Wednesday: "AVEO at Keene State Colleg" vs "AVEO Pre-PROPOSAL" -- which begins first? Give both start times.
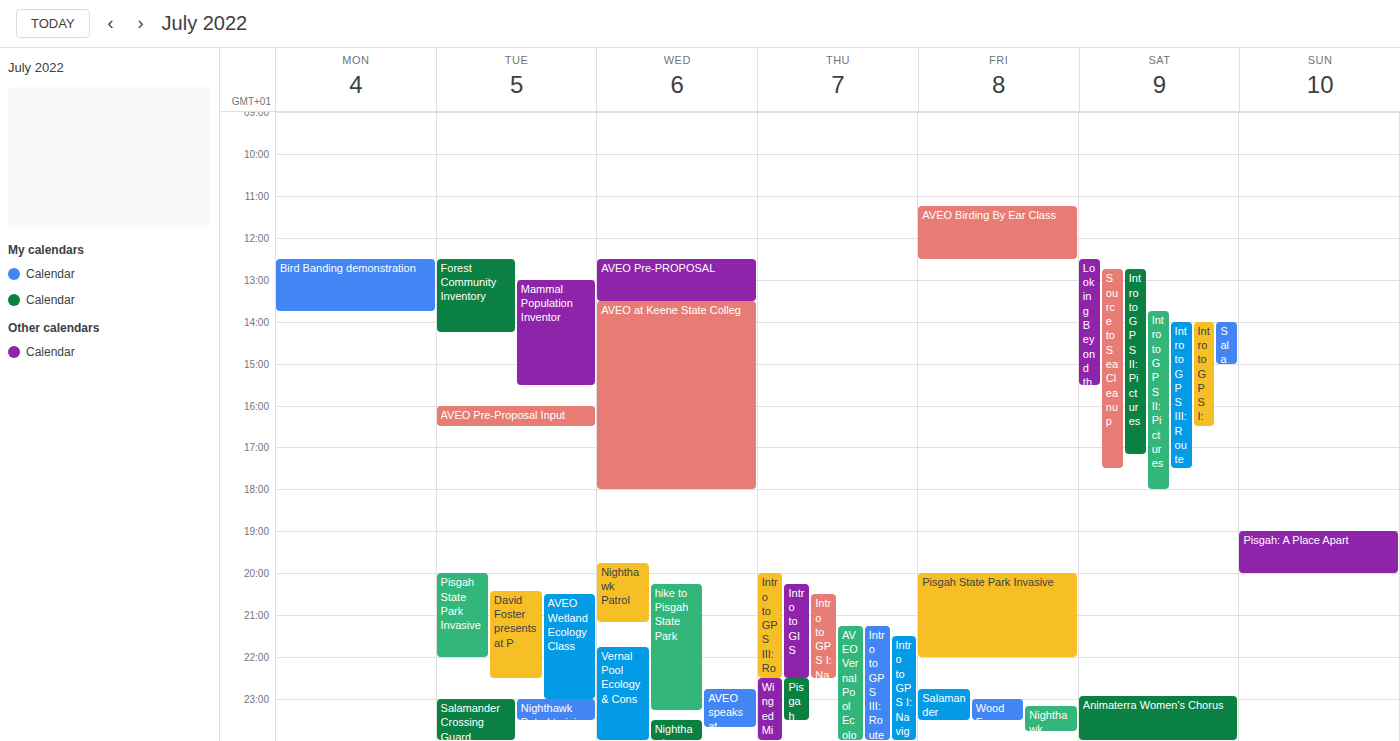
"AVEO Pre-PROPOSAL" 12:30 PM; "AVEO at Keene State Colleg" 1:30 PM.